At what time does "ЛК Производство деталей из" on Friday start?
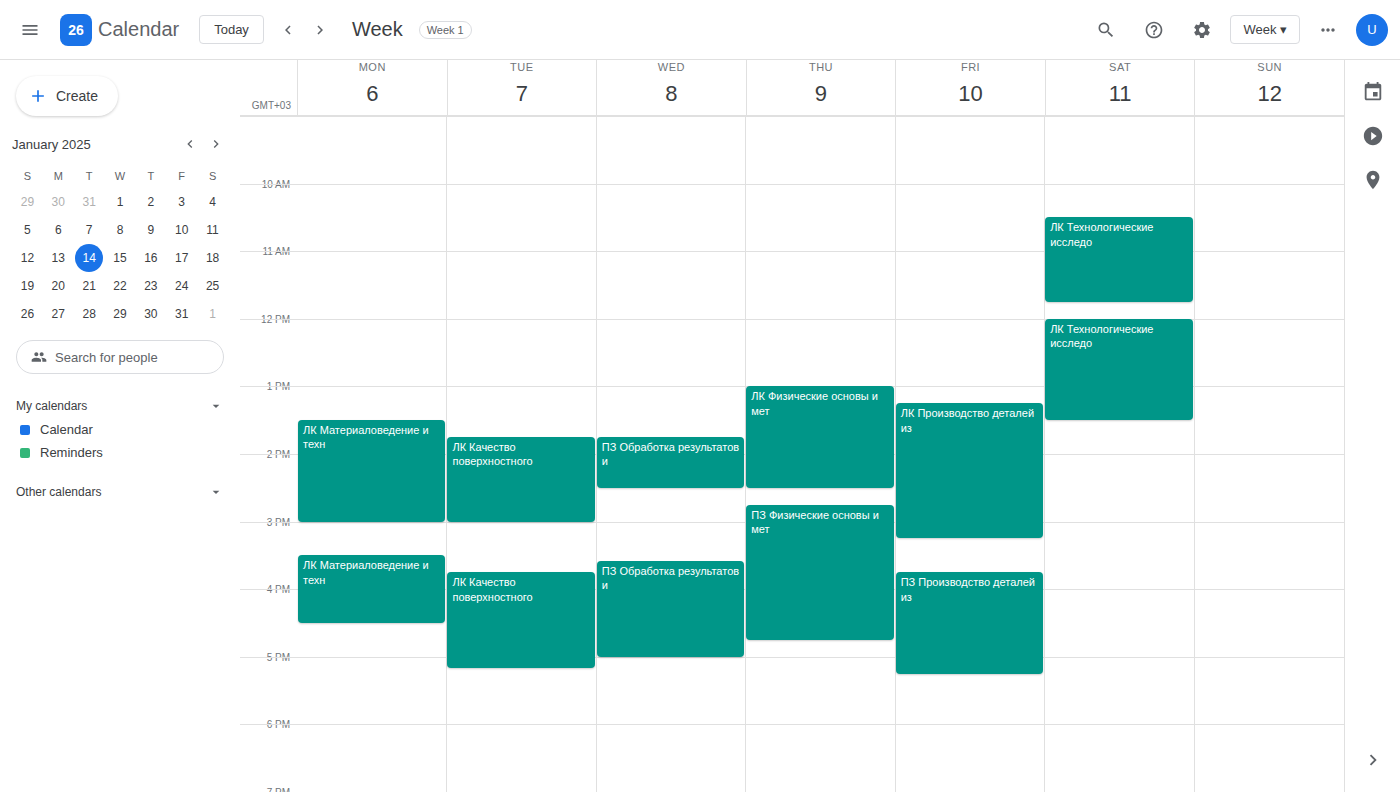
1:15 PM